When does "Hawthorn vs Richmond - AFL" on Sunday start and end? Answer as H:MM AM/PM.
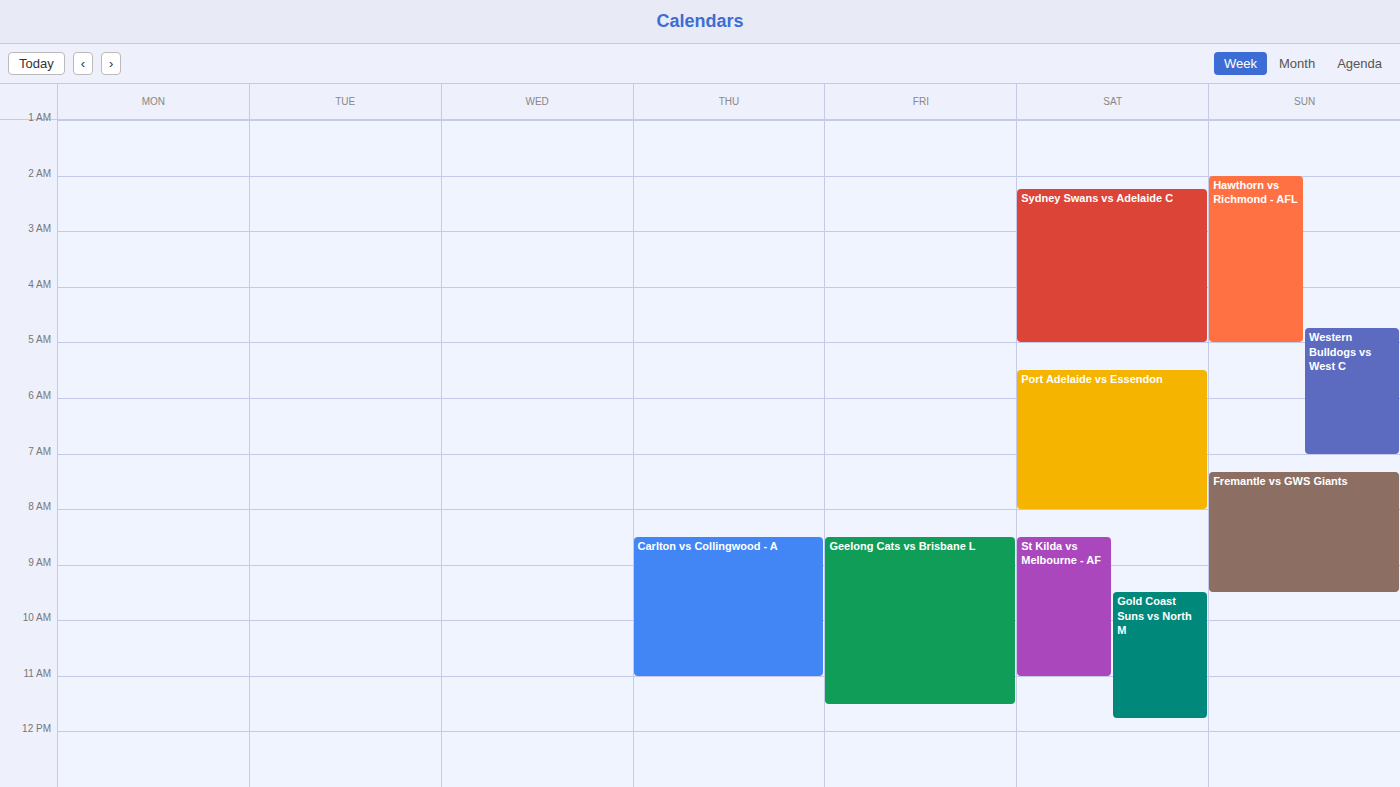
2:00 AM to 5:00 AM